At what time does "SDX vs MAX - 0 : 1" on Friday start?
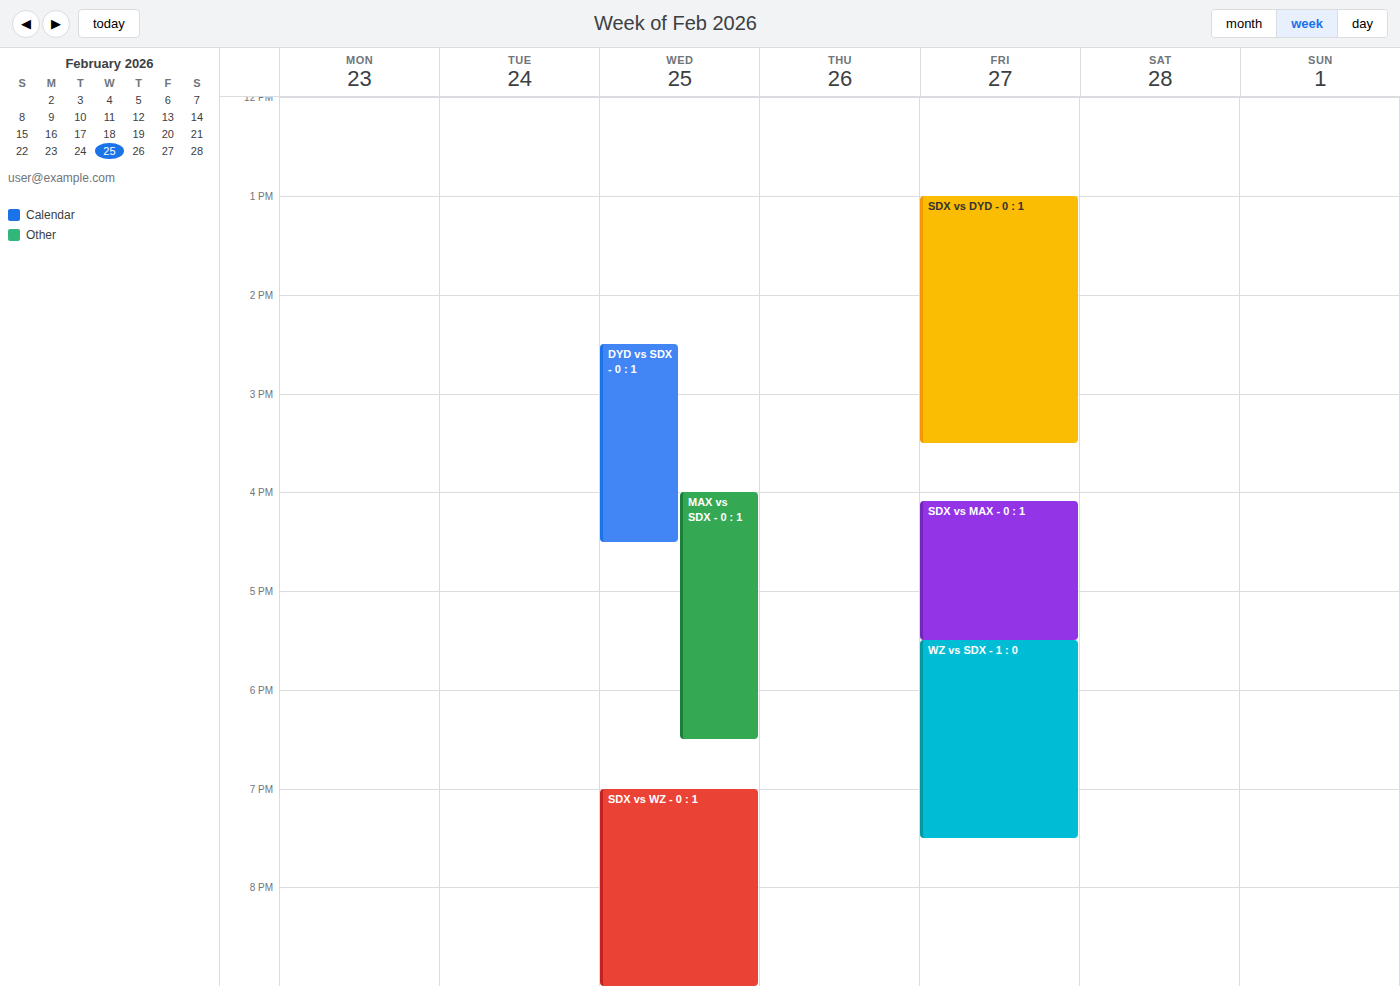
4:05 PM